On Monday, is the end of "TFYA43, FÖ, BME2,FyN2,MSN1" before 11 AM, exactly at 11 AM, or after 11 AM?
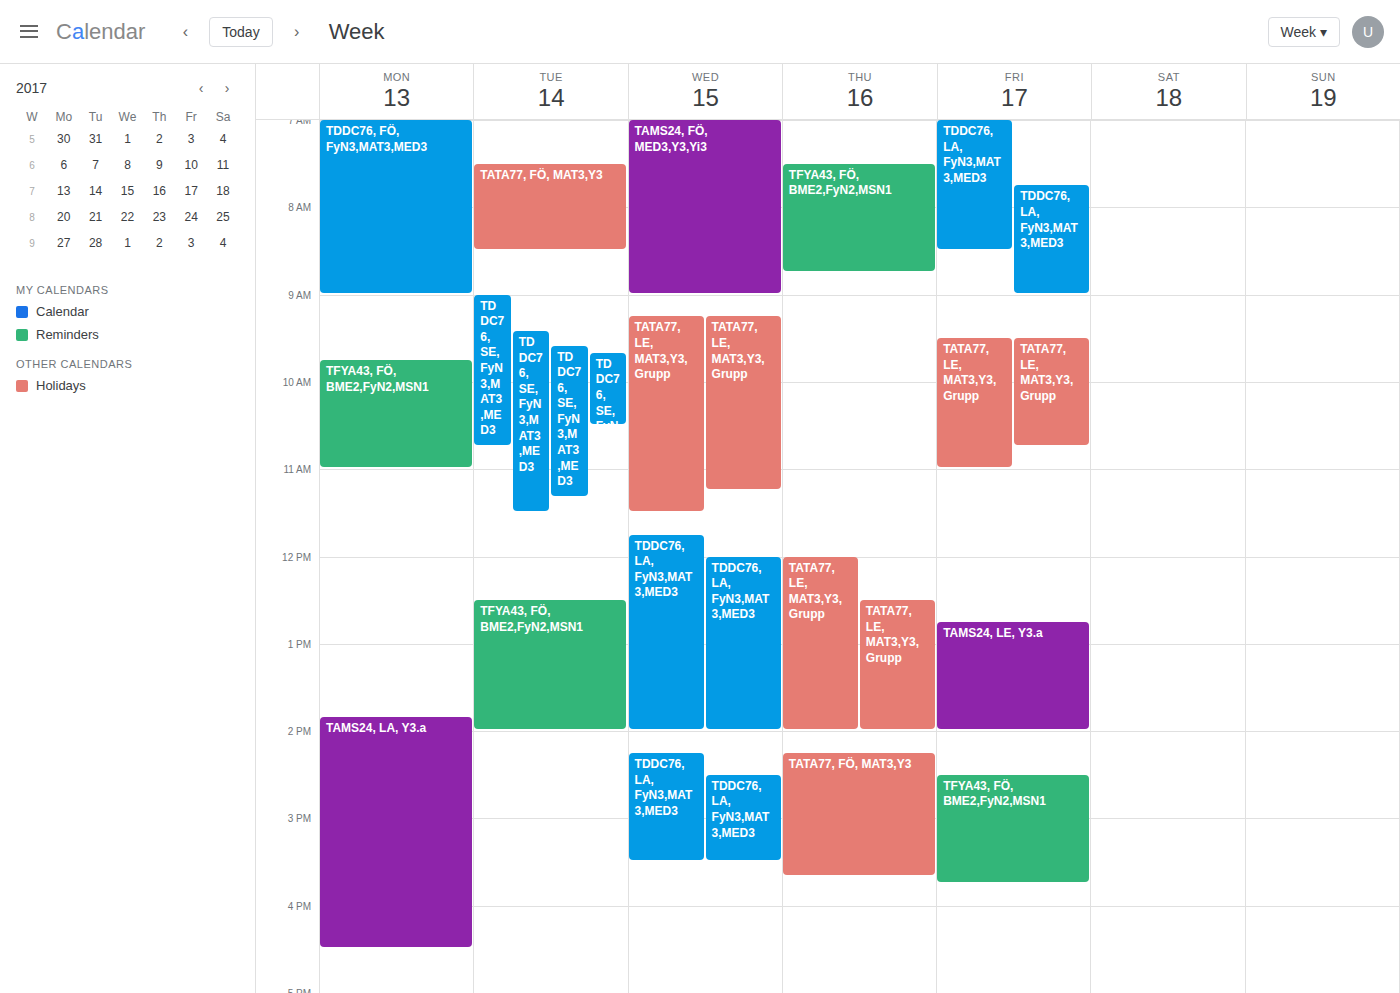
11:00 AM -- exactly at 11 AM, on the 11 AM line.